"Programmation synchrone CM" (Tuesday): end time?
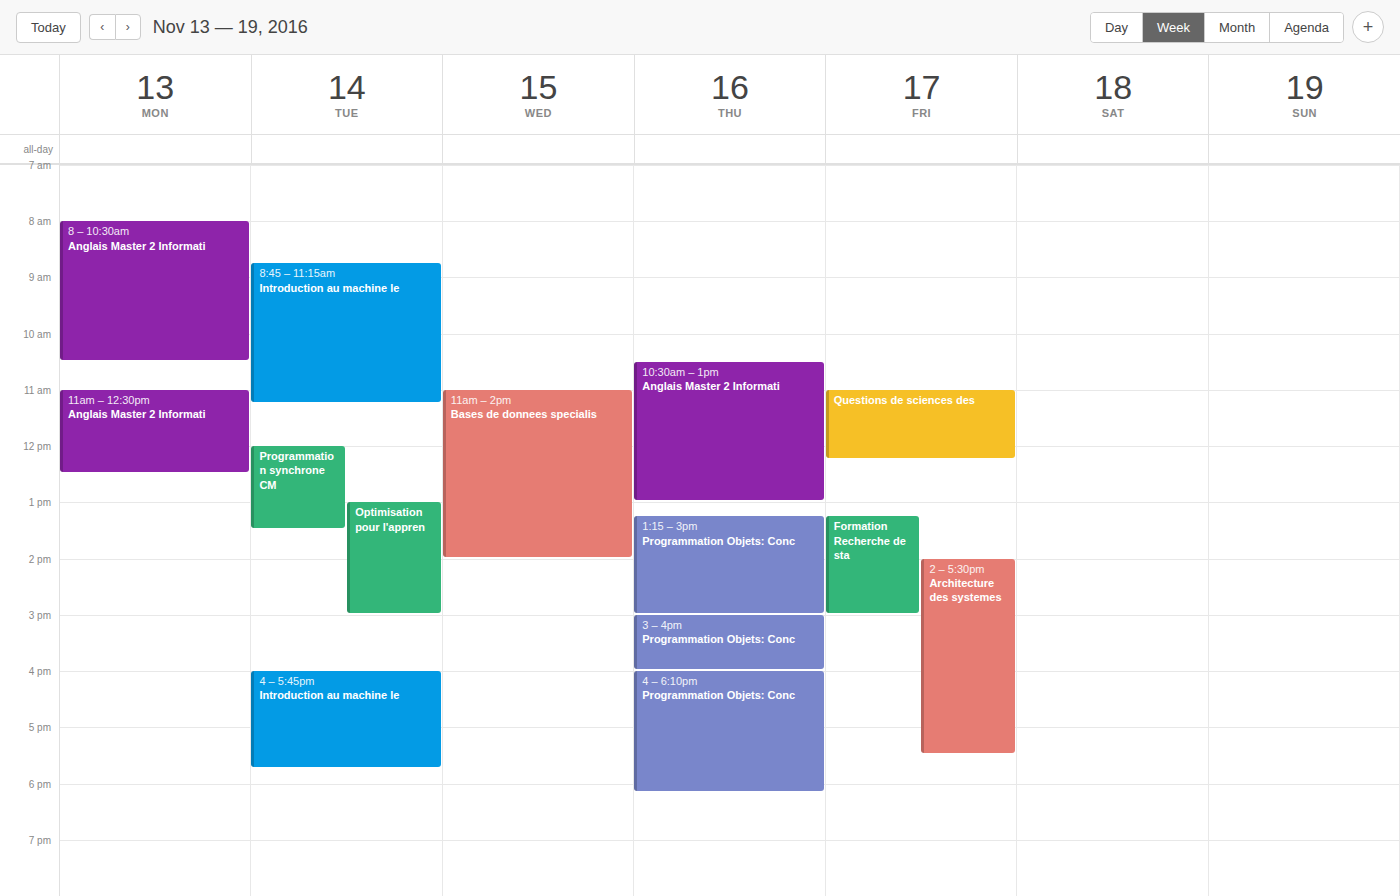
1:30 PM